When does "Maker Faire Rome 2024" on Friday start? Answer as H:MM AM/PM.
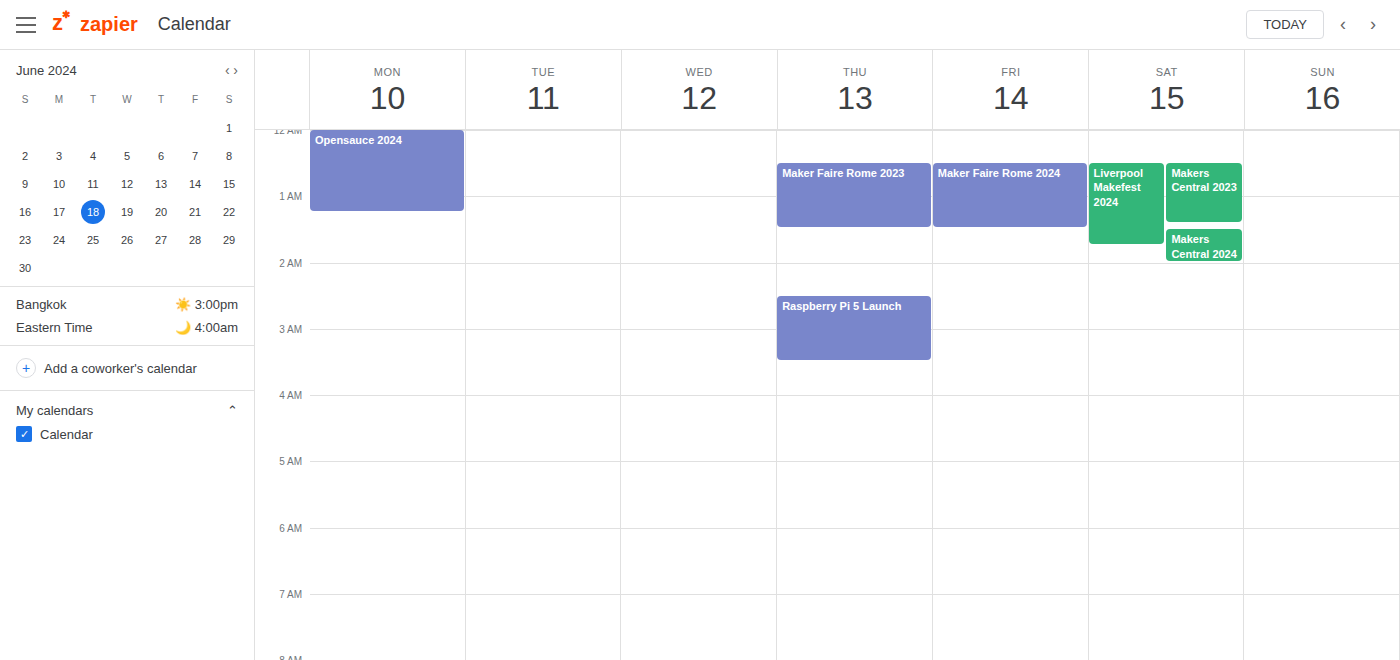
12:30 AM